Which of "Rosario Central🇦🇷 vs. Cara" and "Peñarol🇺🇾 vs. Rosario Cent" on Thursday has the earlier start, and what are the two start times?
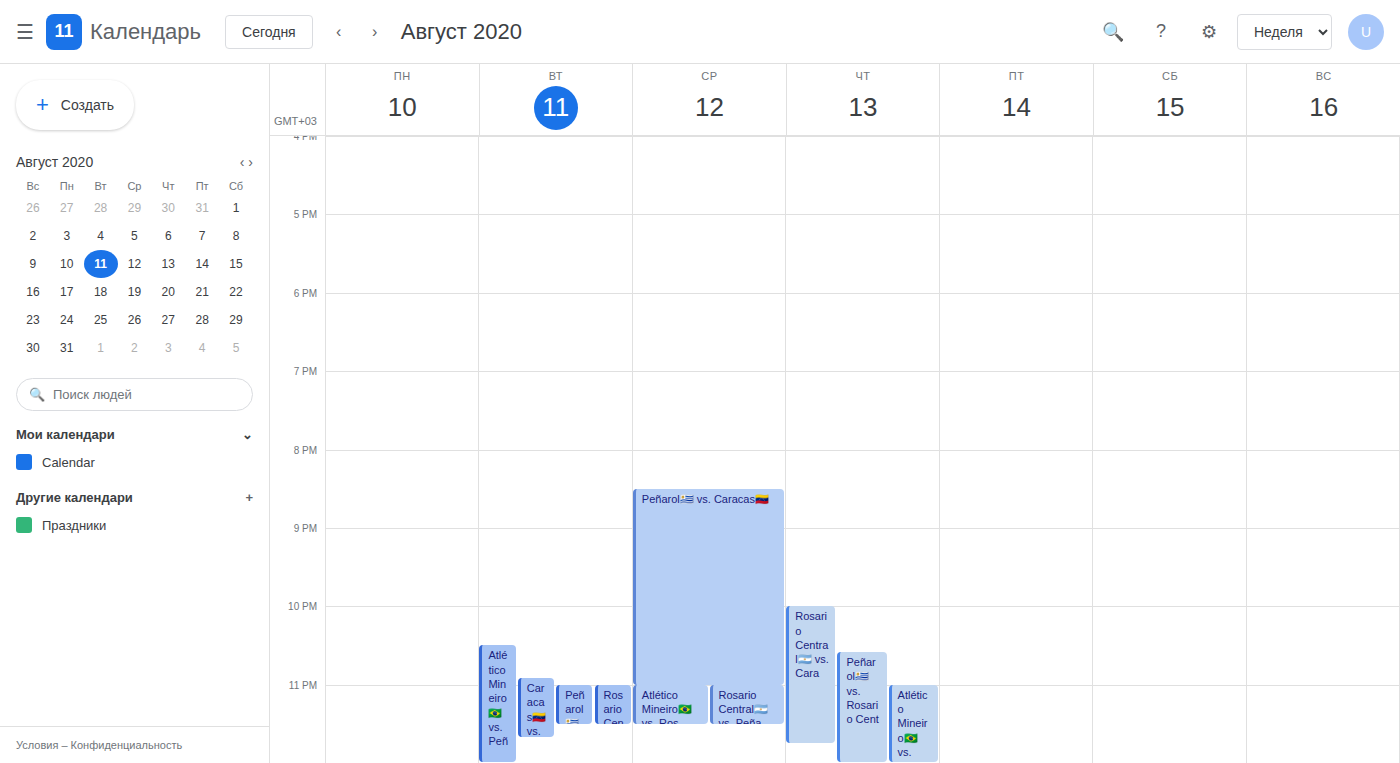
"Rosario Central🇦🇷 vs. Cara" 10:00 PM; "Peñarol🇺🇾 vs. Rosario Cent" 10:35 PM.